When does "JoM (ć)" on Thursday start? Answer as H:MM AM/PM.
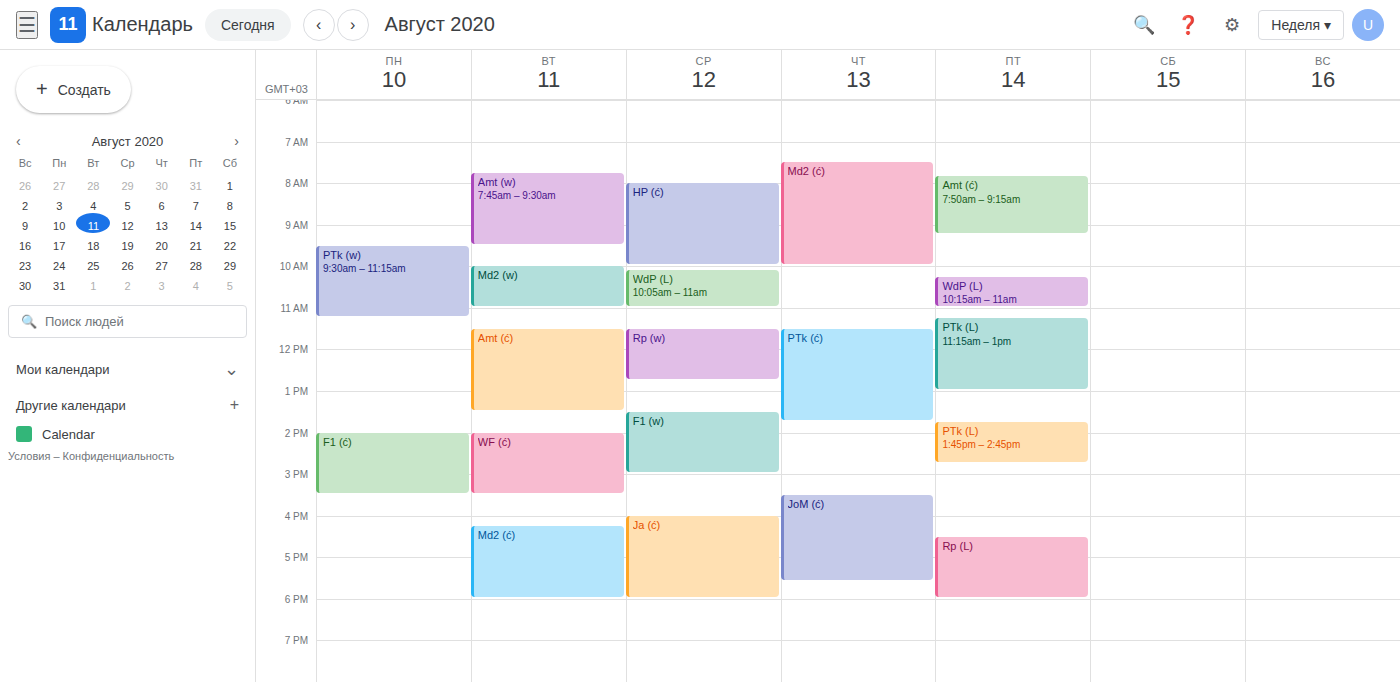
3:30 PM